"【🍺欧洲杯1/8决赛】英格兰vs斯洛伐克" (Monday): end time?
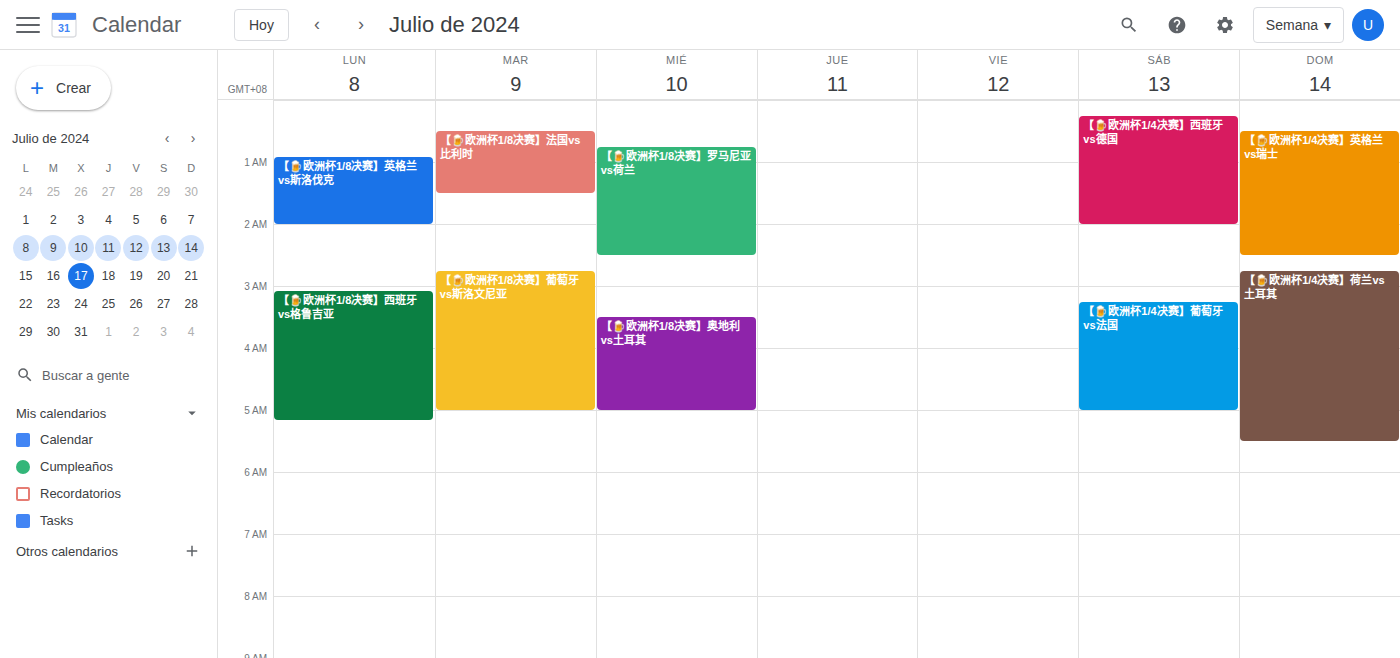
2:00 AM